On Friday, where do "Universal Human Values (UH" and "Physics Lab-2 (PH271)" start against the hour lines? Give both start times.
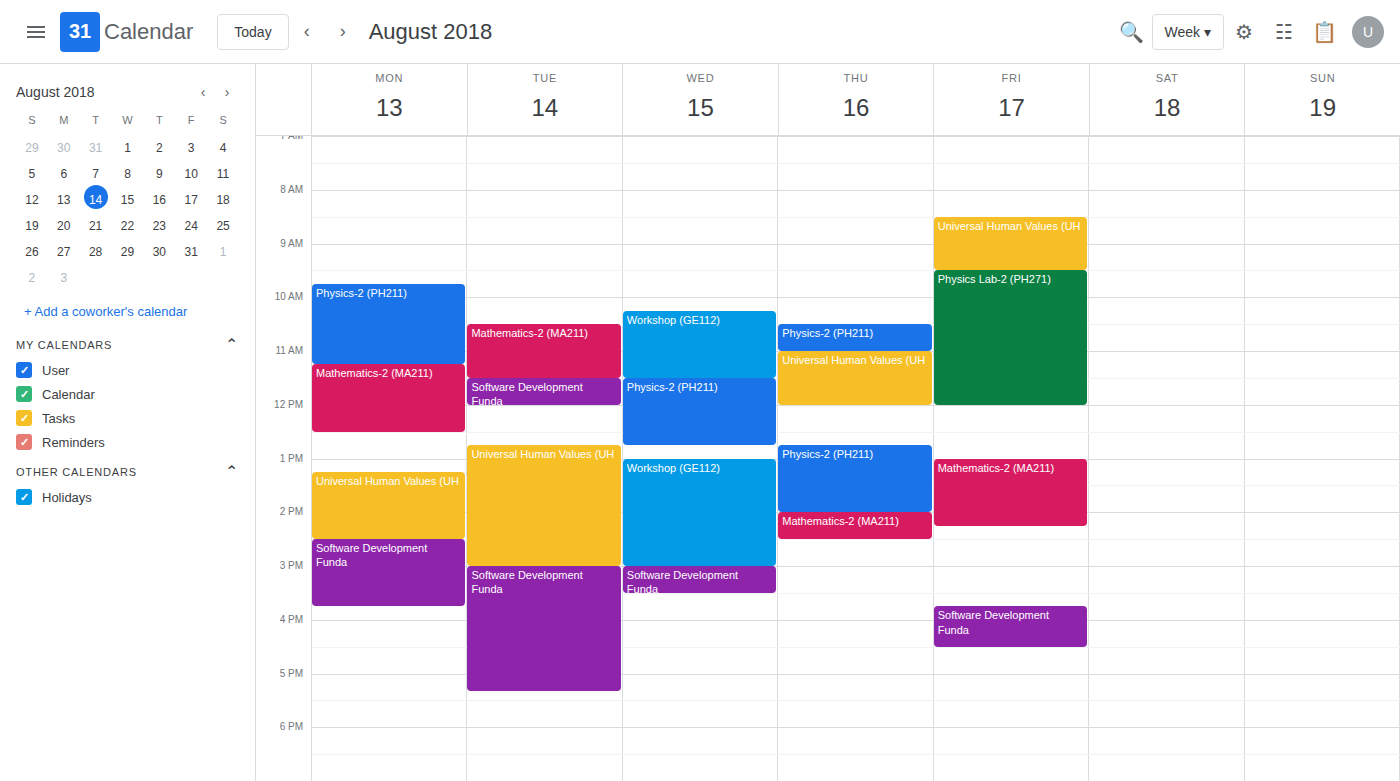
"Universal Human Values (UH": 8:30 AM, halfway between the 8 AM and 9 AM lines. "Physics Lab-2 (PH271)": 9:30 AM, halfway between the 9 AM and 10 AM lines.